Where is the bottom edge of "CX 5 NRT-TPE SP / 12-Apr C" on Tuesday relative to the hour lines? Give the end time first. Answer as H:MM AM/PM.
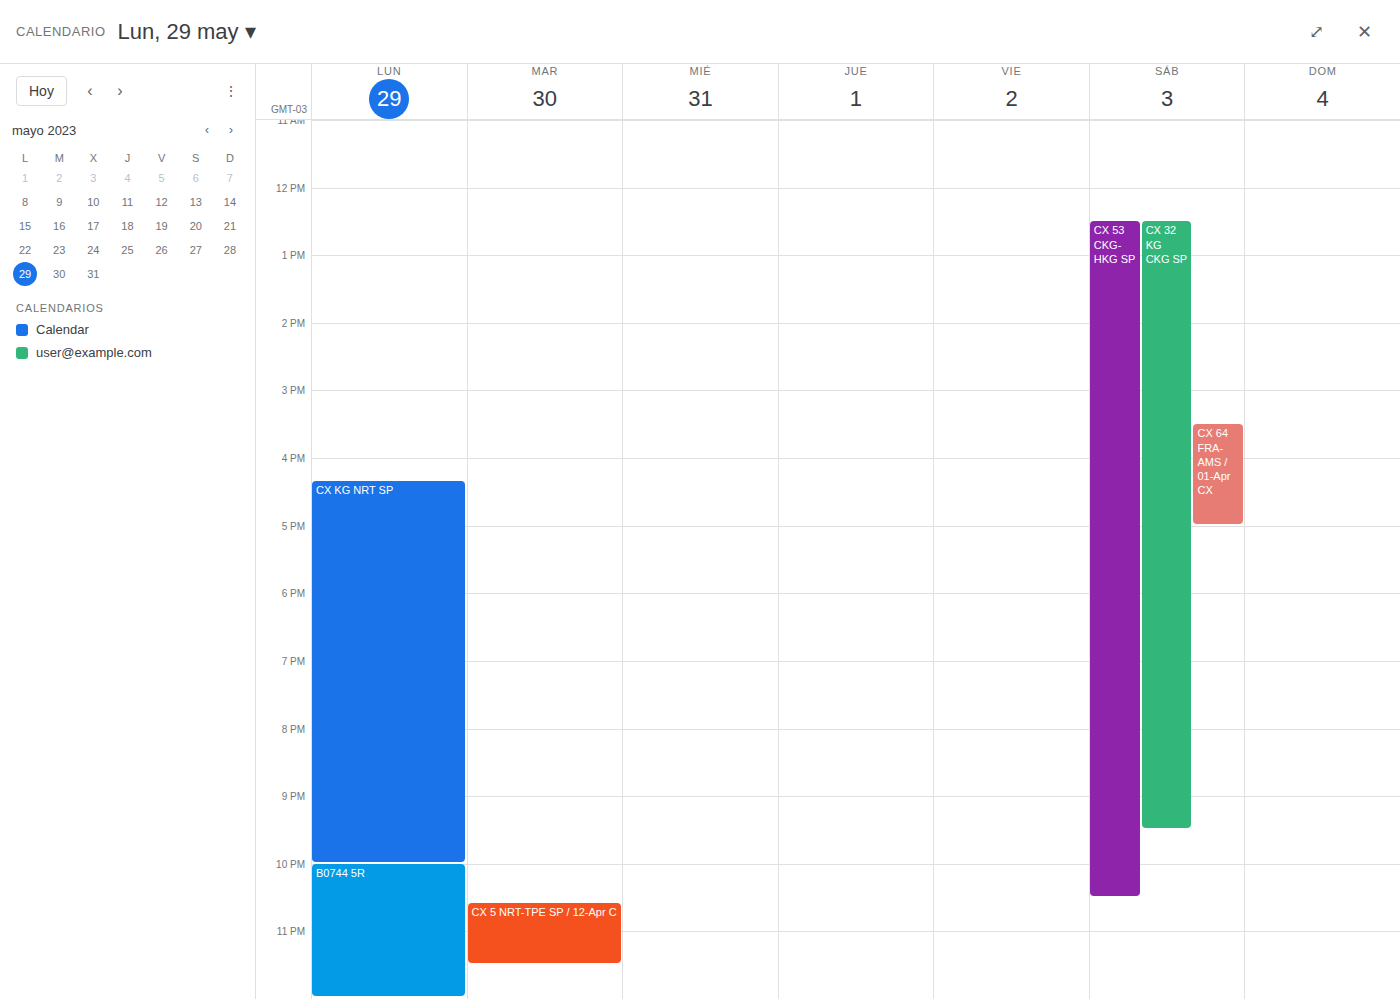
11:30 PM -- halfway between the 11 PM and 12 AM lines.